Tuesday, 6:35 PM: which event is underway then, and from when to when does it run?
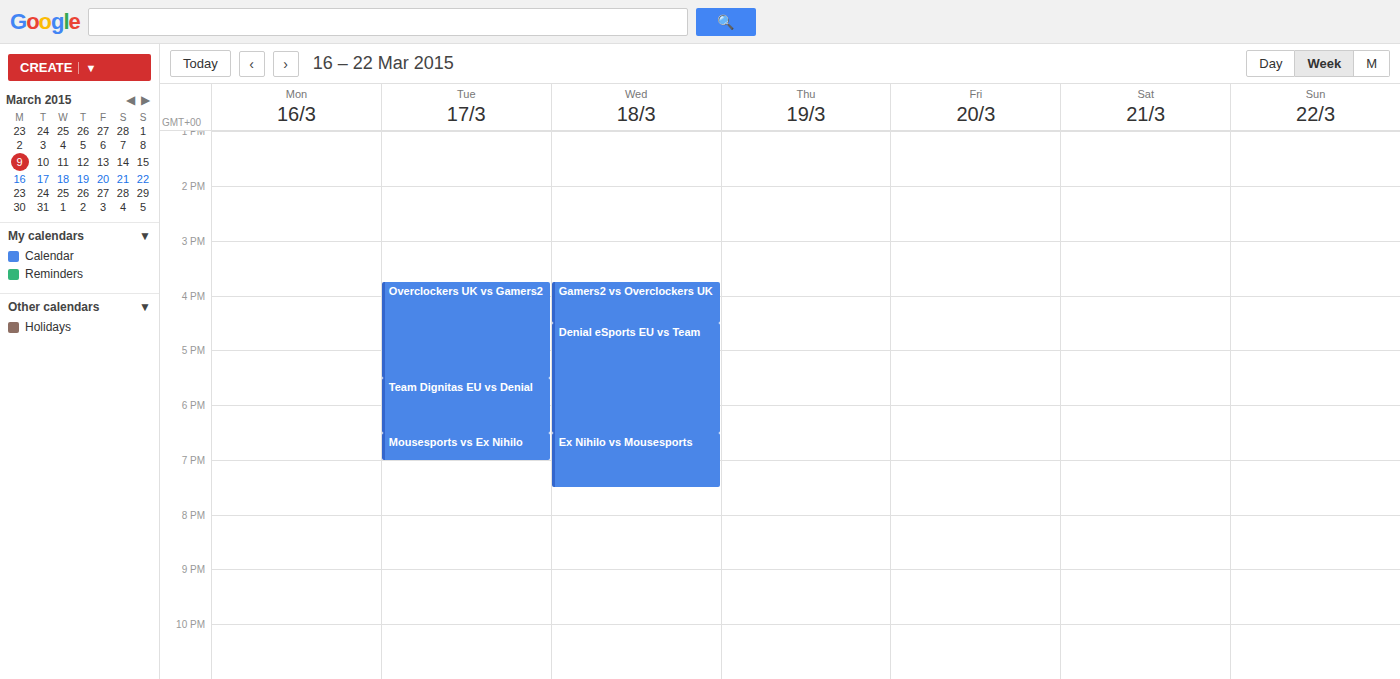
"Mousesports vs Ex Nihilo", 6:30 PM to 7:00 PM